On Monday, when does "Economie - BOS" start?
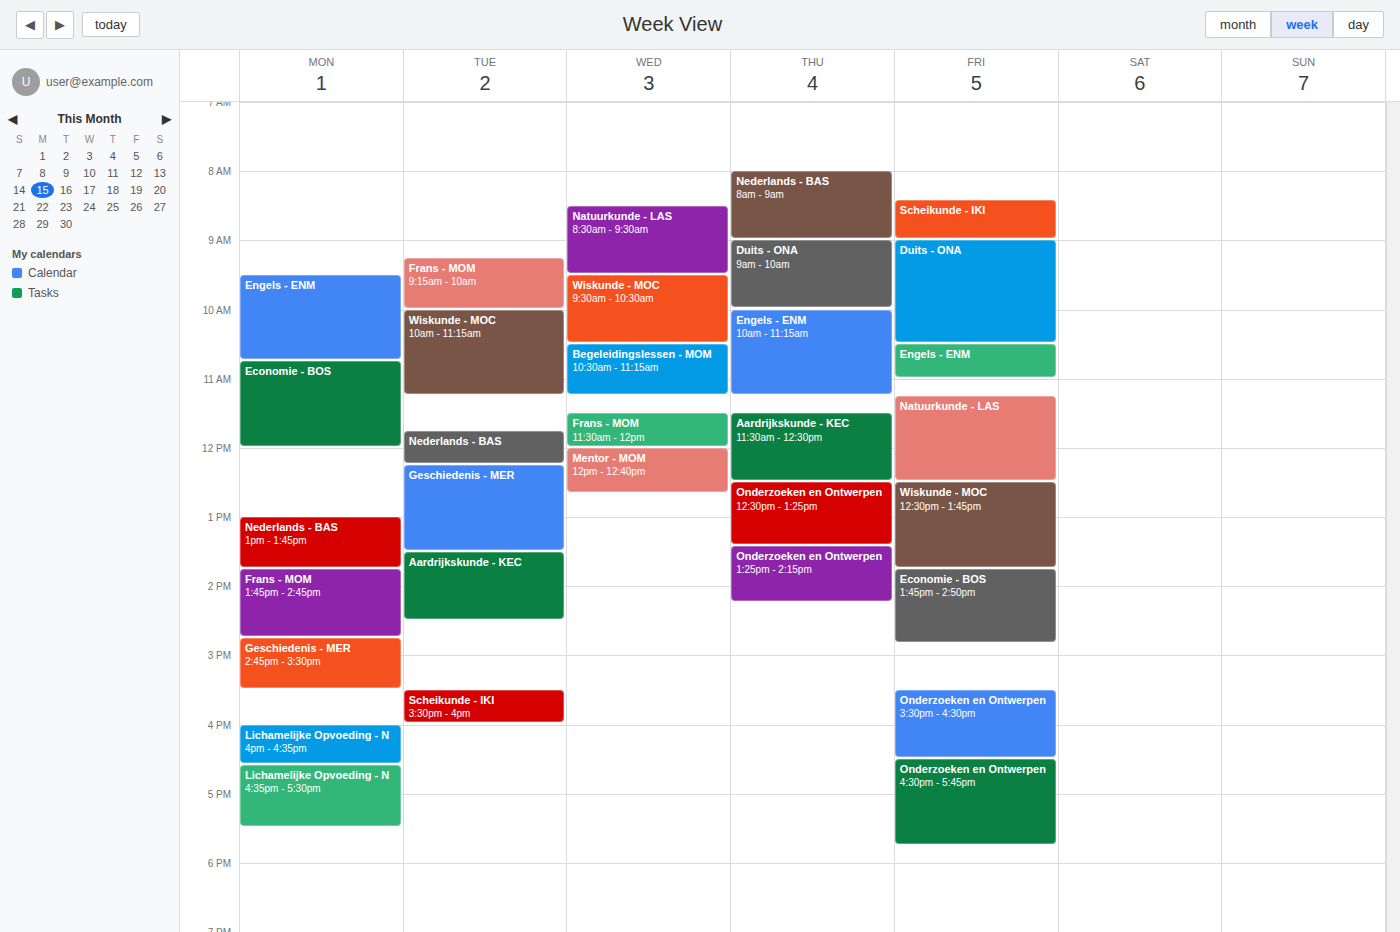
10:45 AM